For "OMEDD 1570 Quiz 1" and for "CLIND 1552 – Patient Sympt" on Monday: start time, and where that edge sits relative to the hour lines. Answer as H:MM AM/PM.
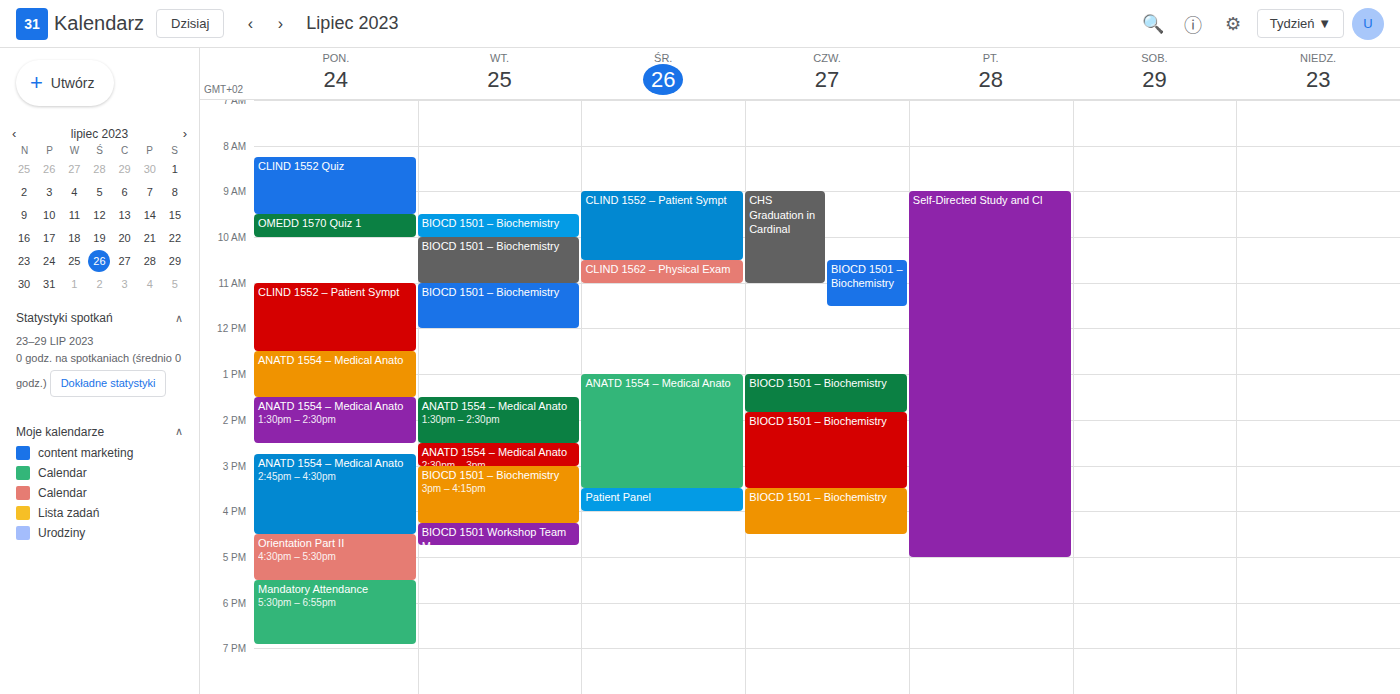
"OMEDD 1570 Quiz 1": 9:30 AM, halfway between the 9 AM and 10 AM lines. "CLIND 1552 – Patient Sympt": 11:00 AM, exactly on the 11 AM line.